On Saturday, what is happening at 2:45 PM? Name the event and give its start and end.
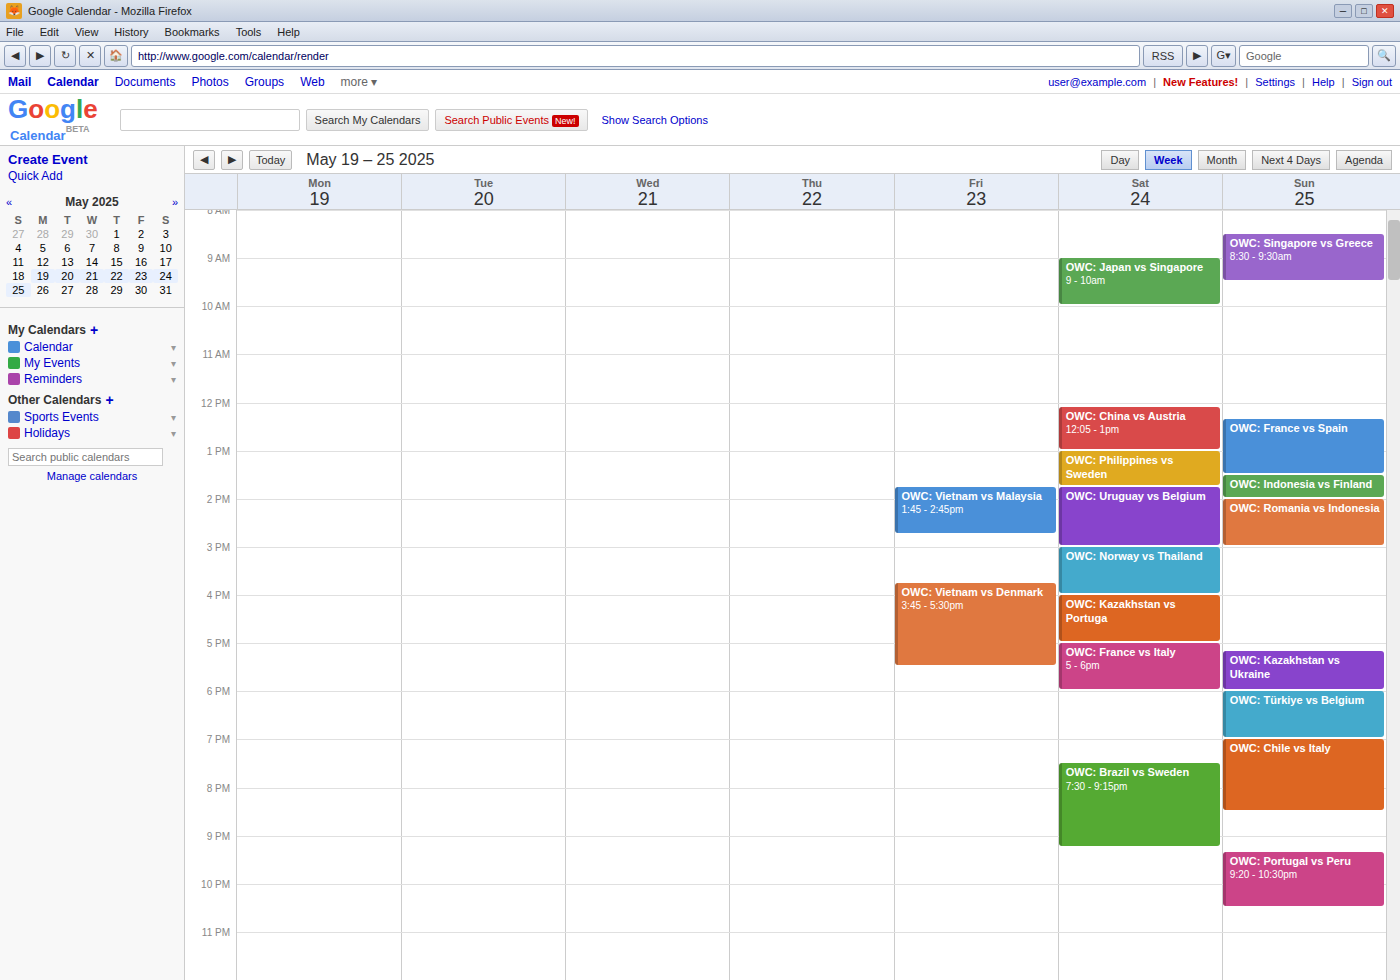
"OWC: Uruguay vs Belgium", 1:45 PM to 3:00 PM